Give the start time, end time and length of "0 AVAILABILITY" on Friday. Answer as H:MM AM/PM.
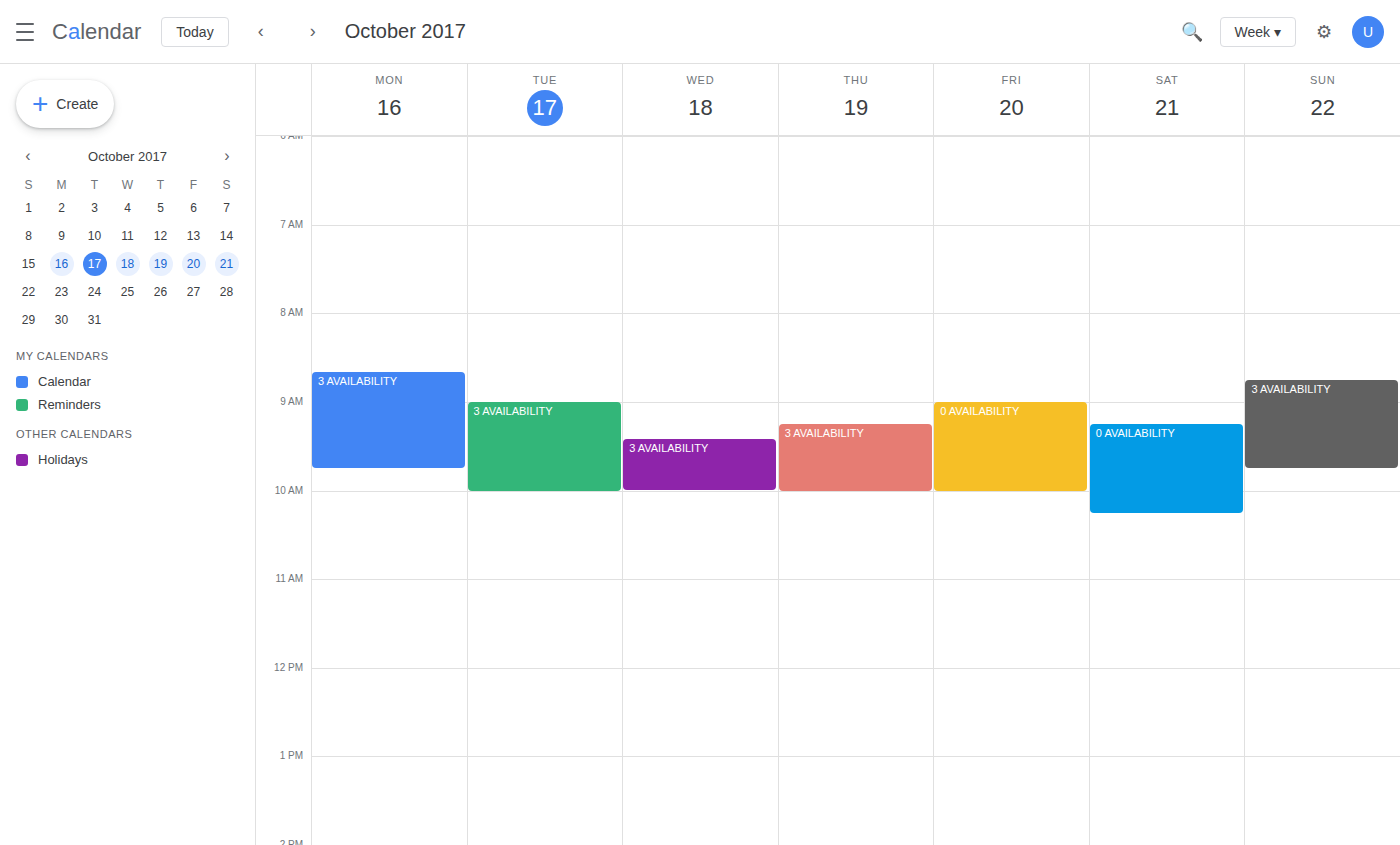
9:00 AM to 10:00 AM, 1 hour